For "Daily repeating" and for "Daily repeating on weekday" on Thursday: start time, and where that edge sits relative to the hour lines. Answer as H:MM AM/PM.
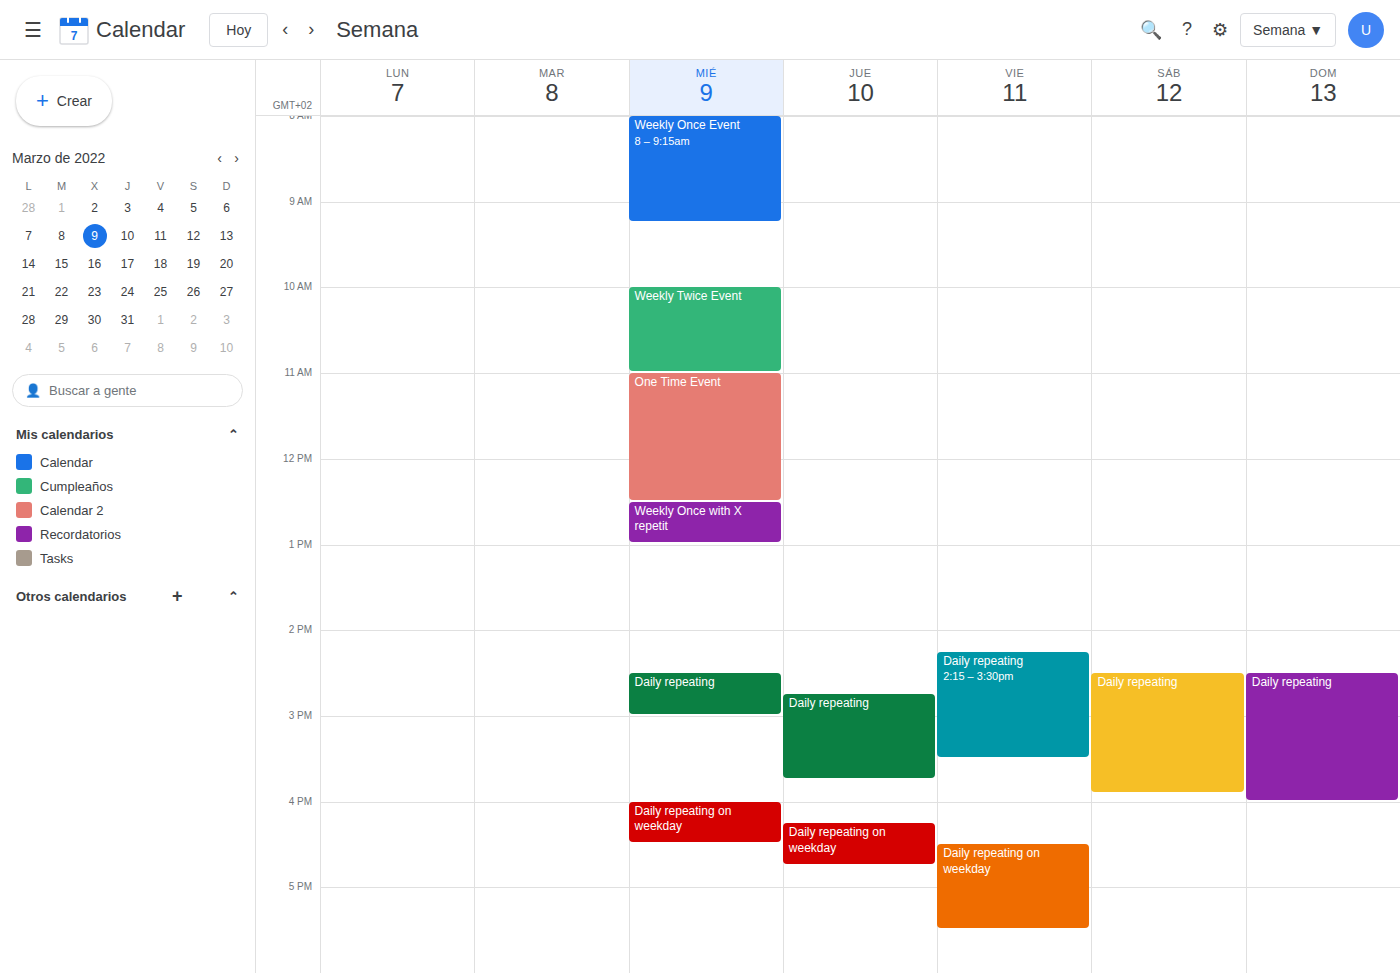
"Daily repeating": 2:45 PM, neither: three quarters of the way from the 2 PM line to the 3 PM line. "Daily repeating on weekday": 4:15 PM, neither: a quarter of the way from the 4 PM line to the 5 PM line.